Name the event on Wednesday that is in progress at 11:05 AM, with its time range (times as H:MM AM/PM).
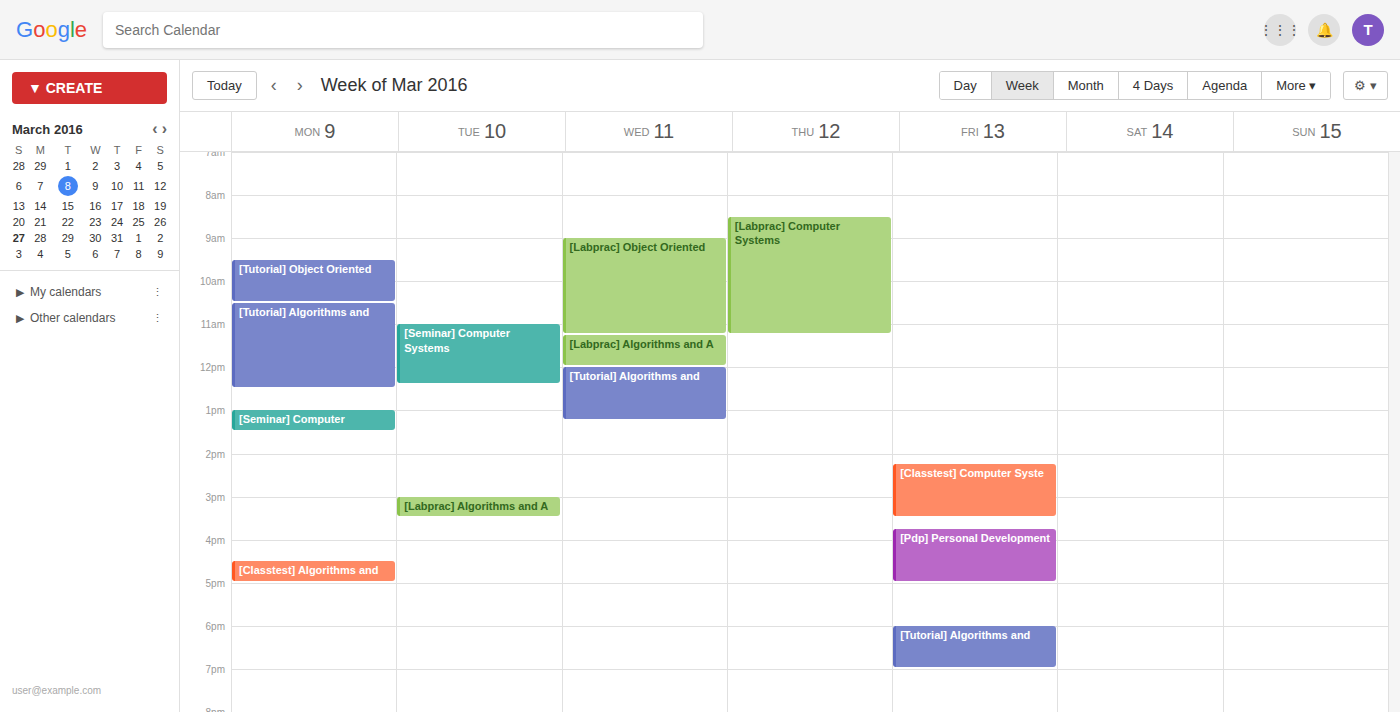
"[Labprac] Object Oriented", 9:00 AM to 11:15 AM